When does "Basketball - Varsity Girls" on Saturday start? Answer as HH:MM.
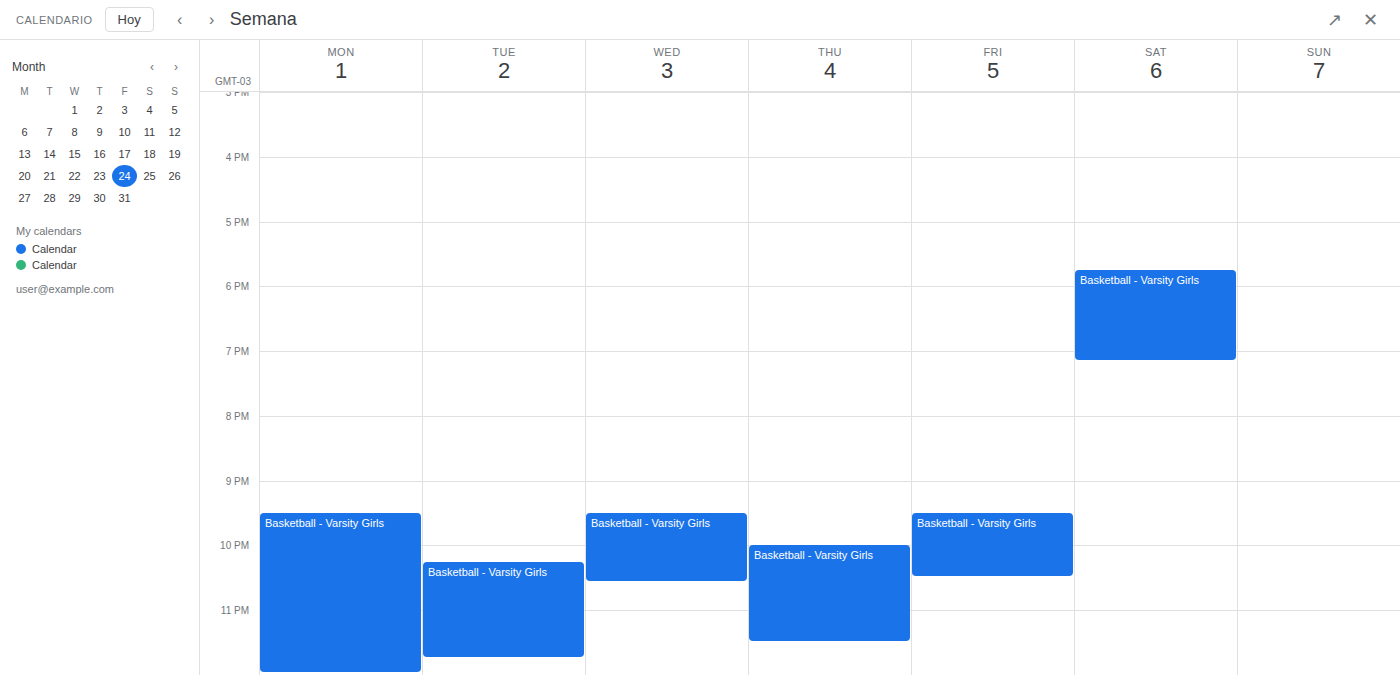
17:45